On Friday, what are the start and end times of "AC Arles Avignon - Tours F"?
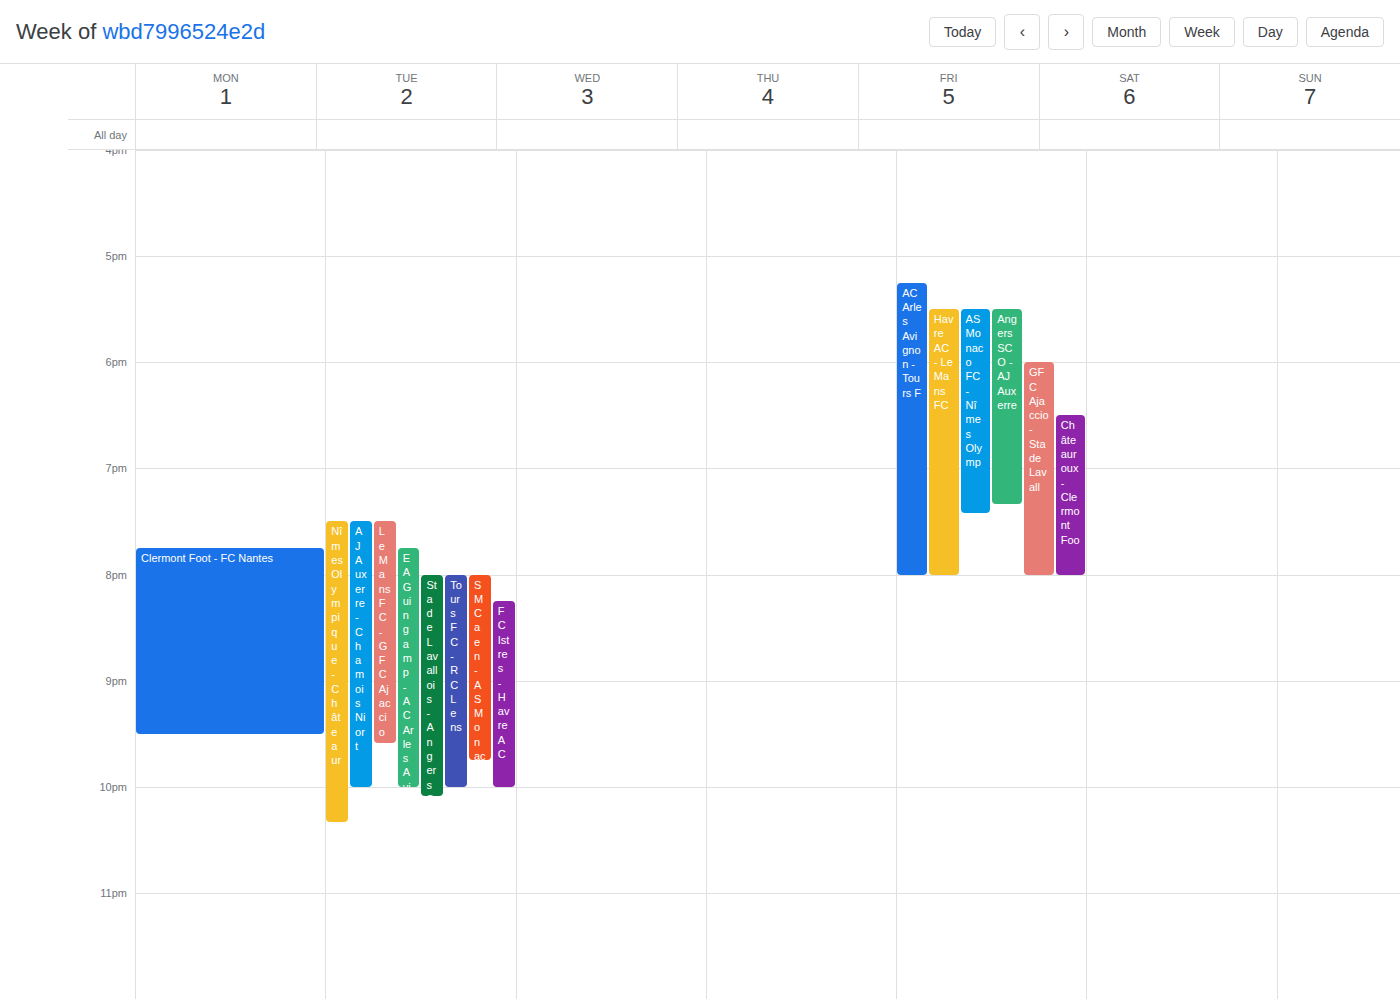
5:15 PM to 8:00 PM